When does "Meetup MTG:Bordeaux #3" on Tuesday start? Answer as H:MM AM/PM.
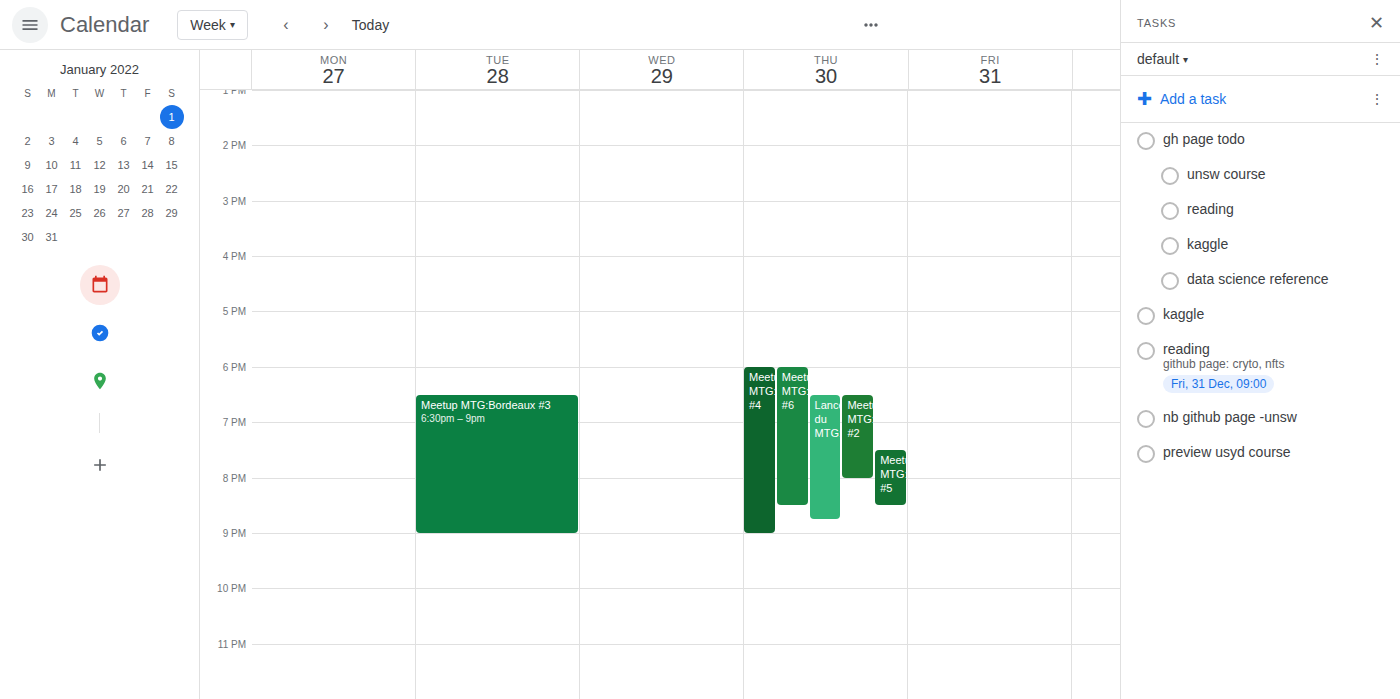
6:30 PM